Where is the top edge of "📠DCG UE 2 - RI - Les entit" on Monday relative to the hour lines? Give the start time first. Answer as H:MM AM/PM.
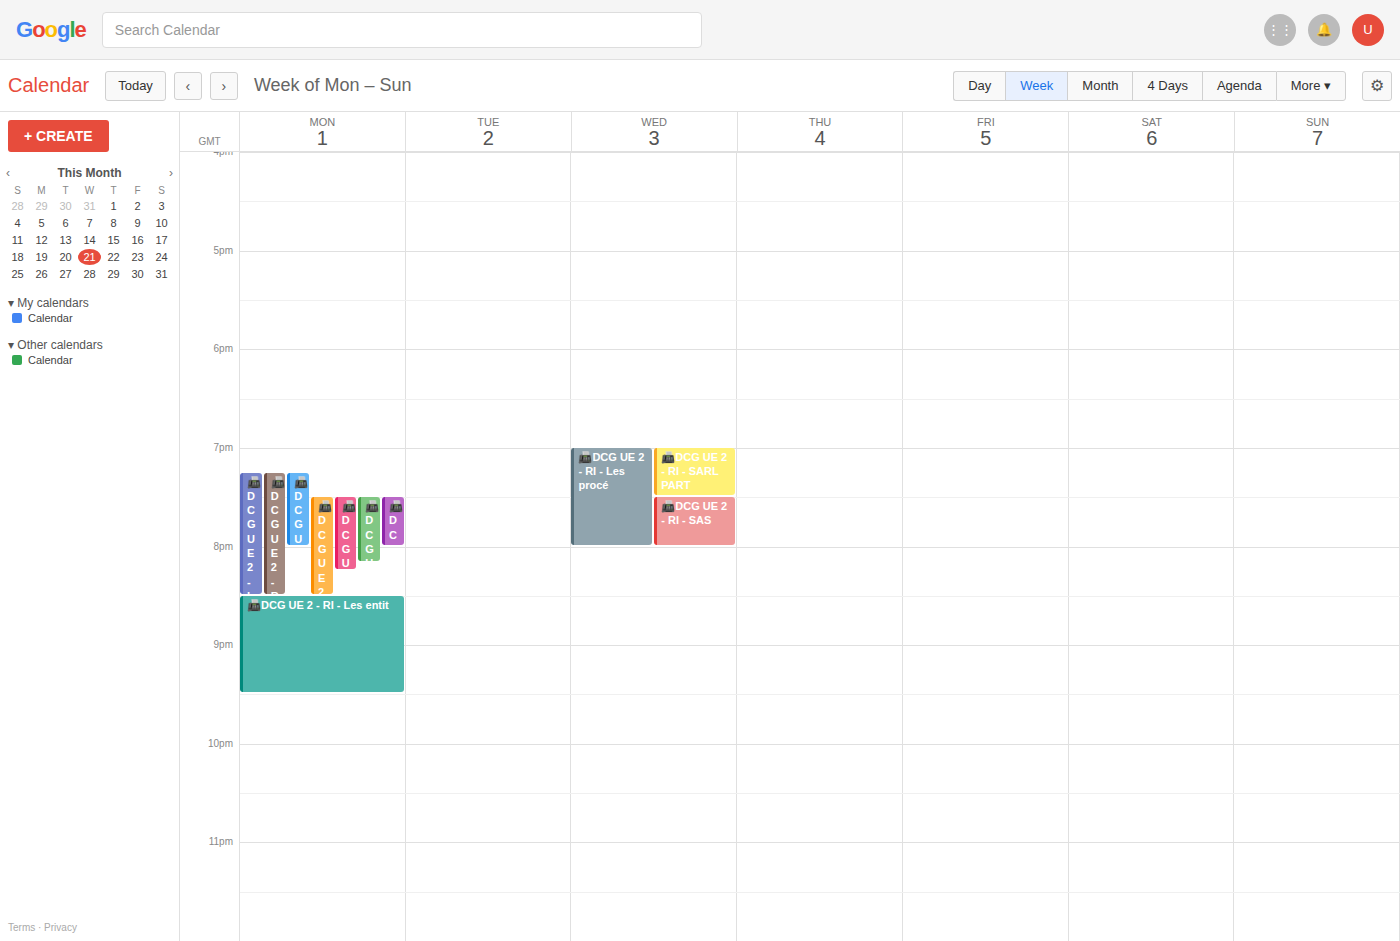
8:30 PM -- halfway between the 8 PM and 9 PM lines.